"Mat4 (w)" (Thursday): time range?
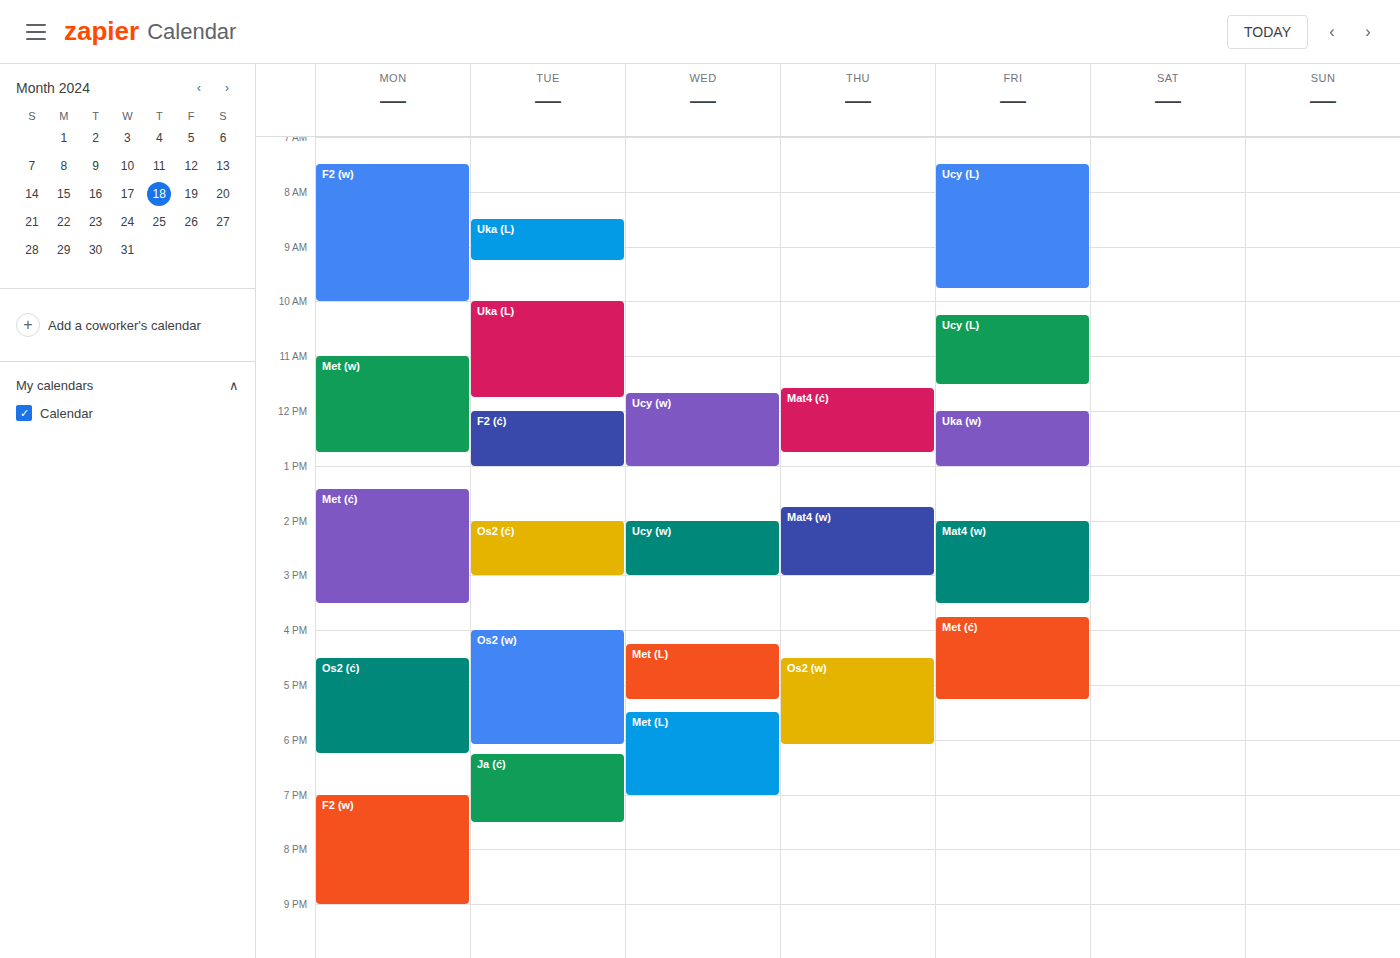
1:45 PM to 3:00 PM